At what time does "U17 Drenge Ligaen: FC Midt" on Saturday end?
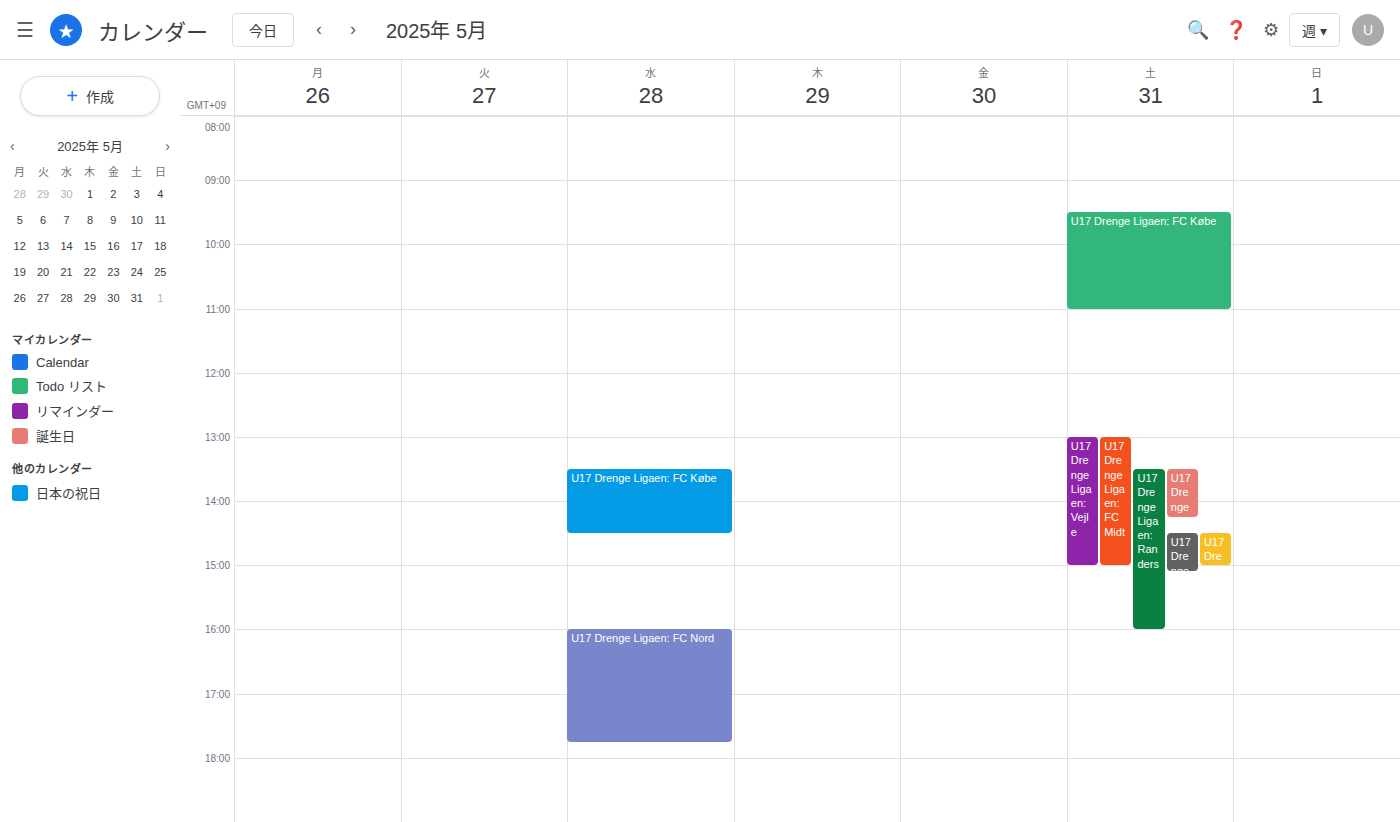
3:00 PM